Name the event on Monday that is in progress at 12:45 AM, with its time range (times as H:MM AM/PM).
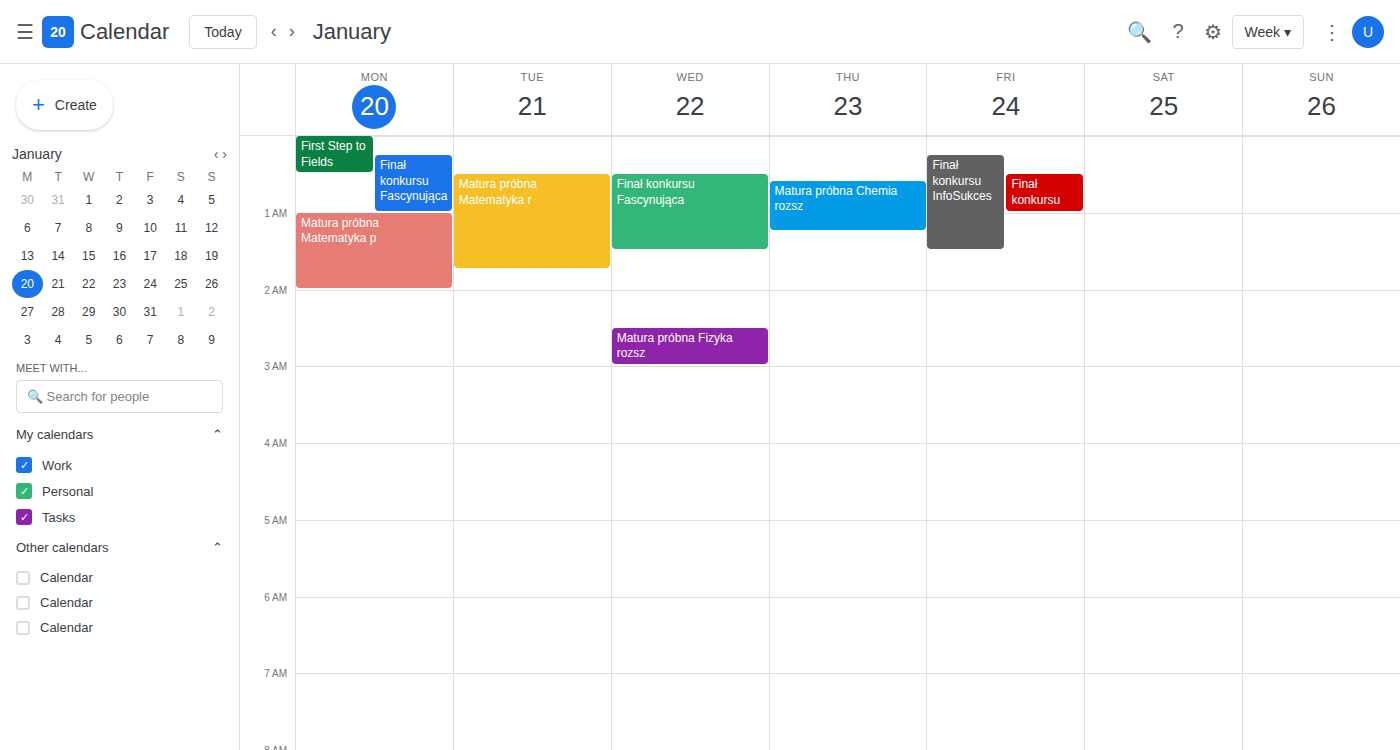
"Finał konkursu Fascynująca", 12:15 AM to 1:00 AM